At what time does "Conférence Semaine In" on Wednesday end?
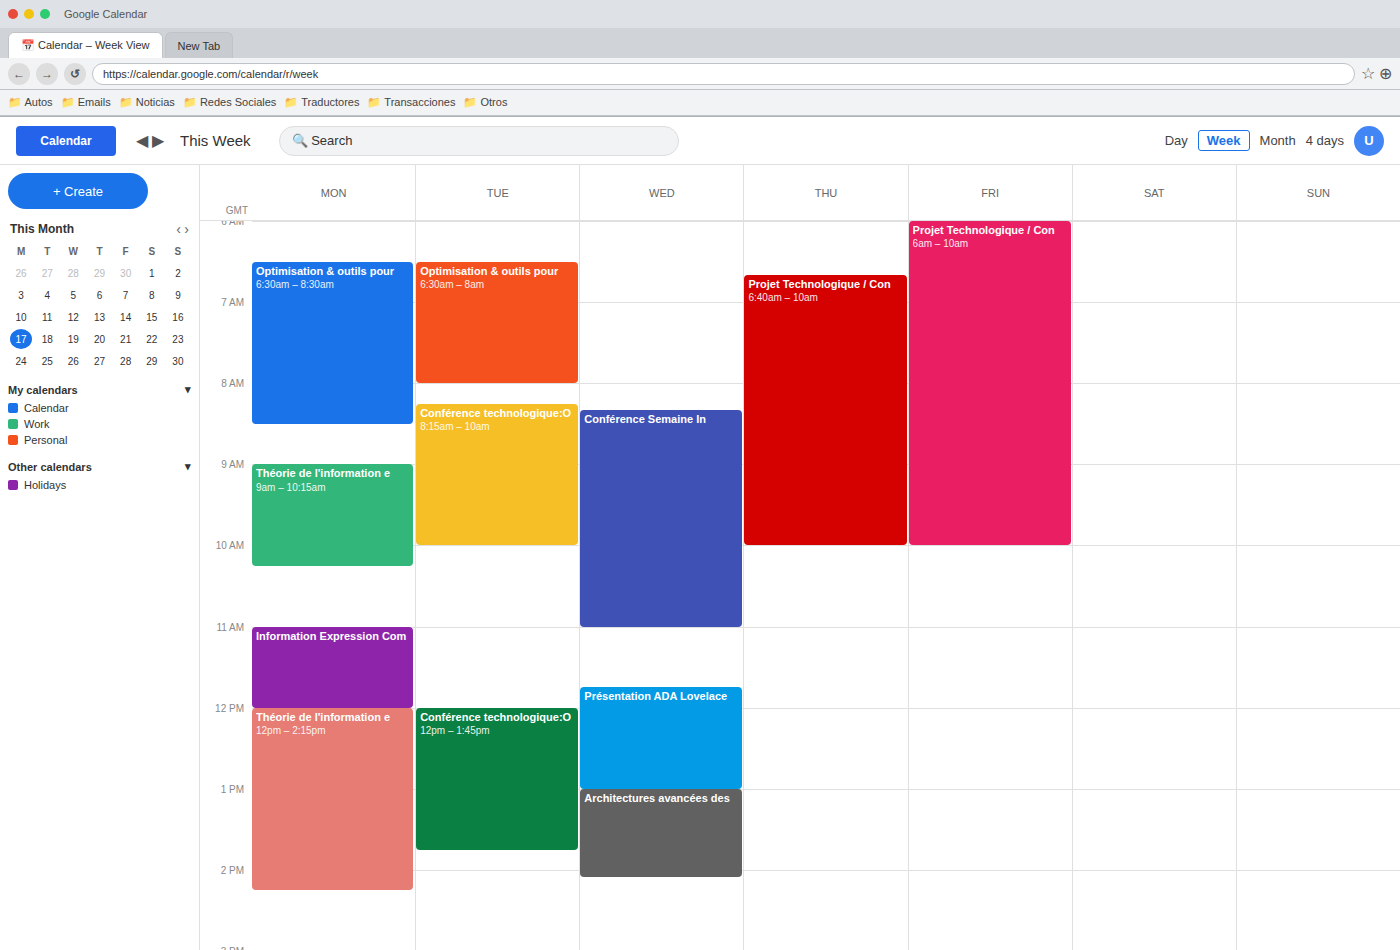
11:00 AM